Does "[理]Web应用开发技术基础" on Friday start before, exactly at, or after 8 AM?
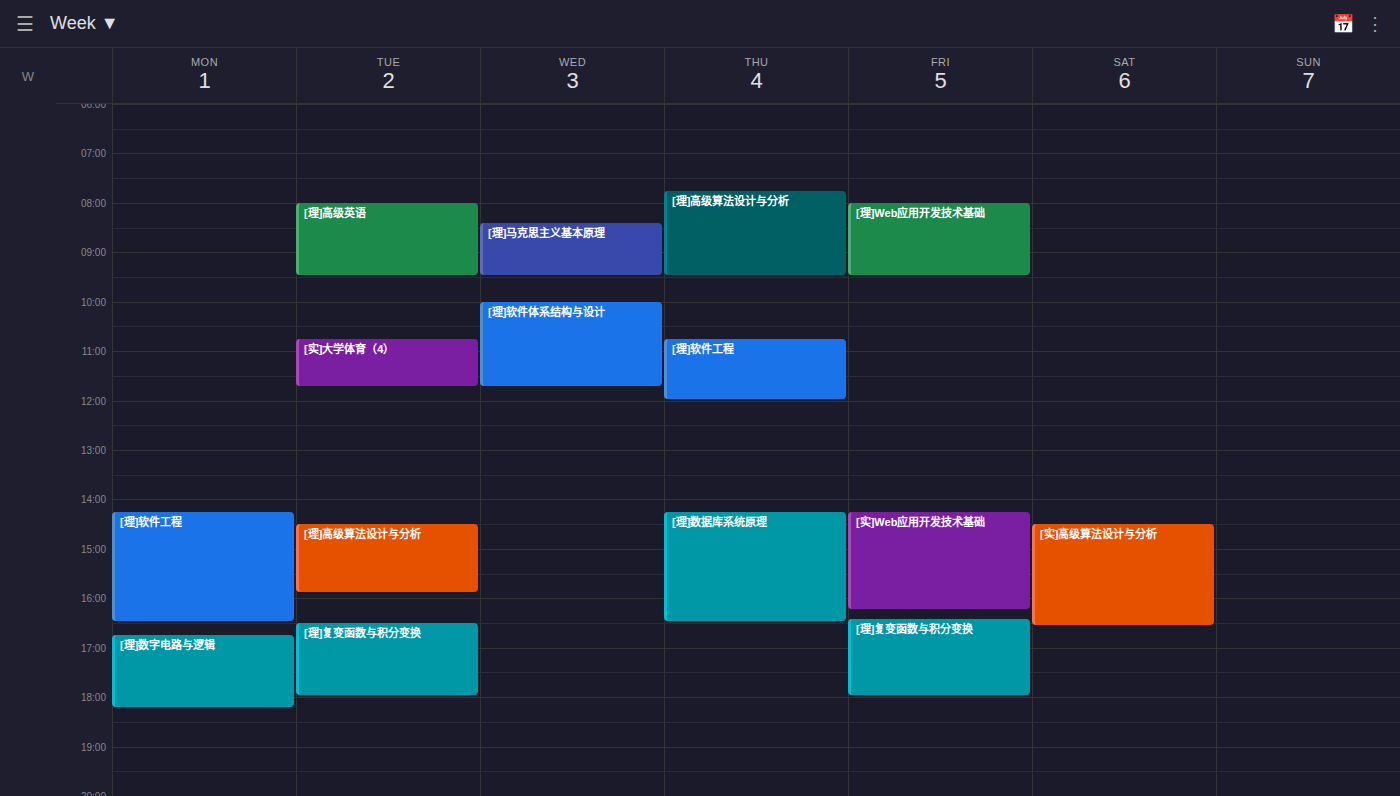
8:00 AM -- exactly at 8 AM, on the 8 AM line.